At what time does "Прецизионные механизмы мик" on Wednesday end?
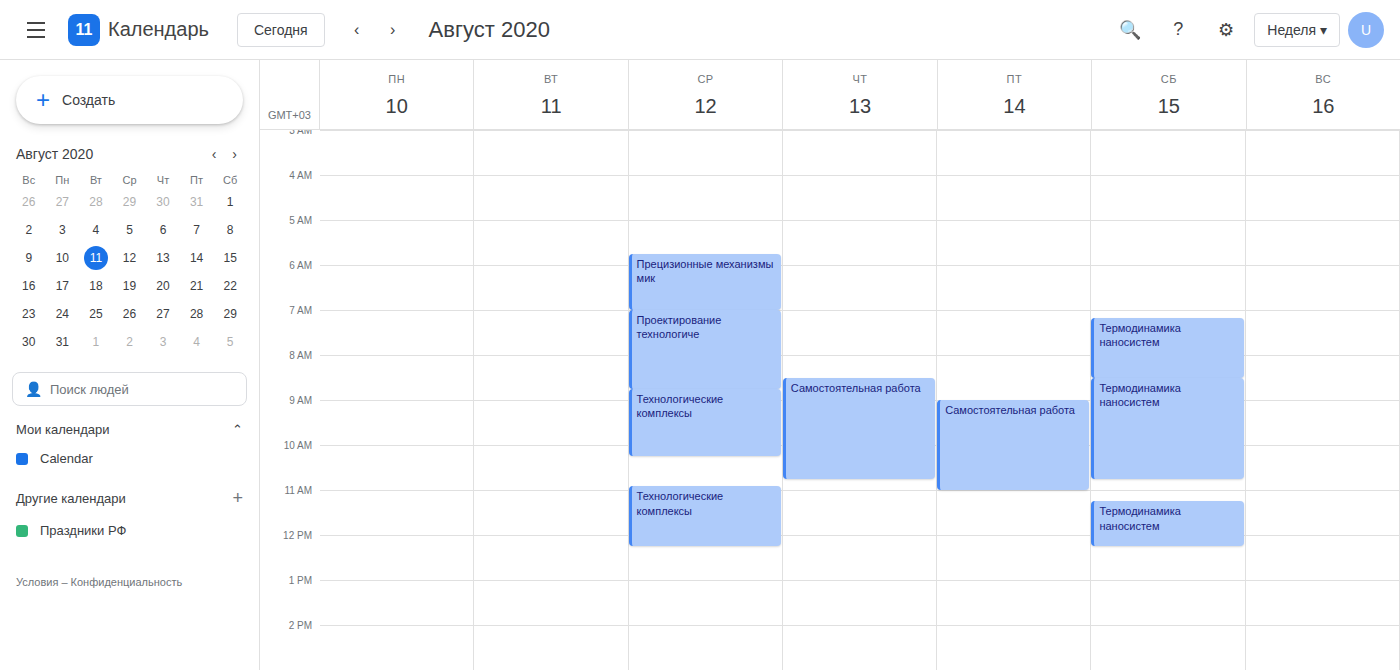
7:00 AM